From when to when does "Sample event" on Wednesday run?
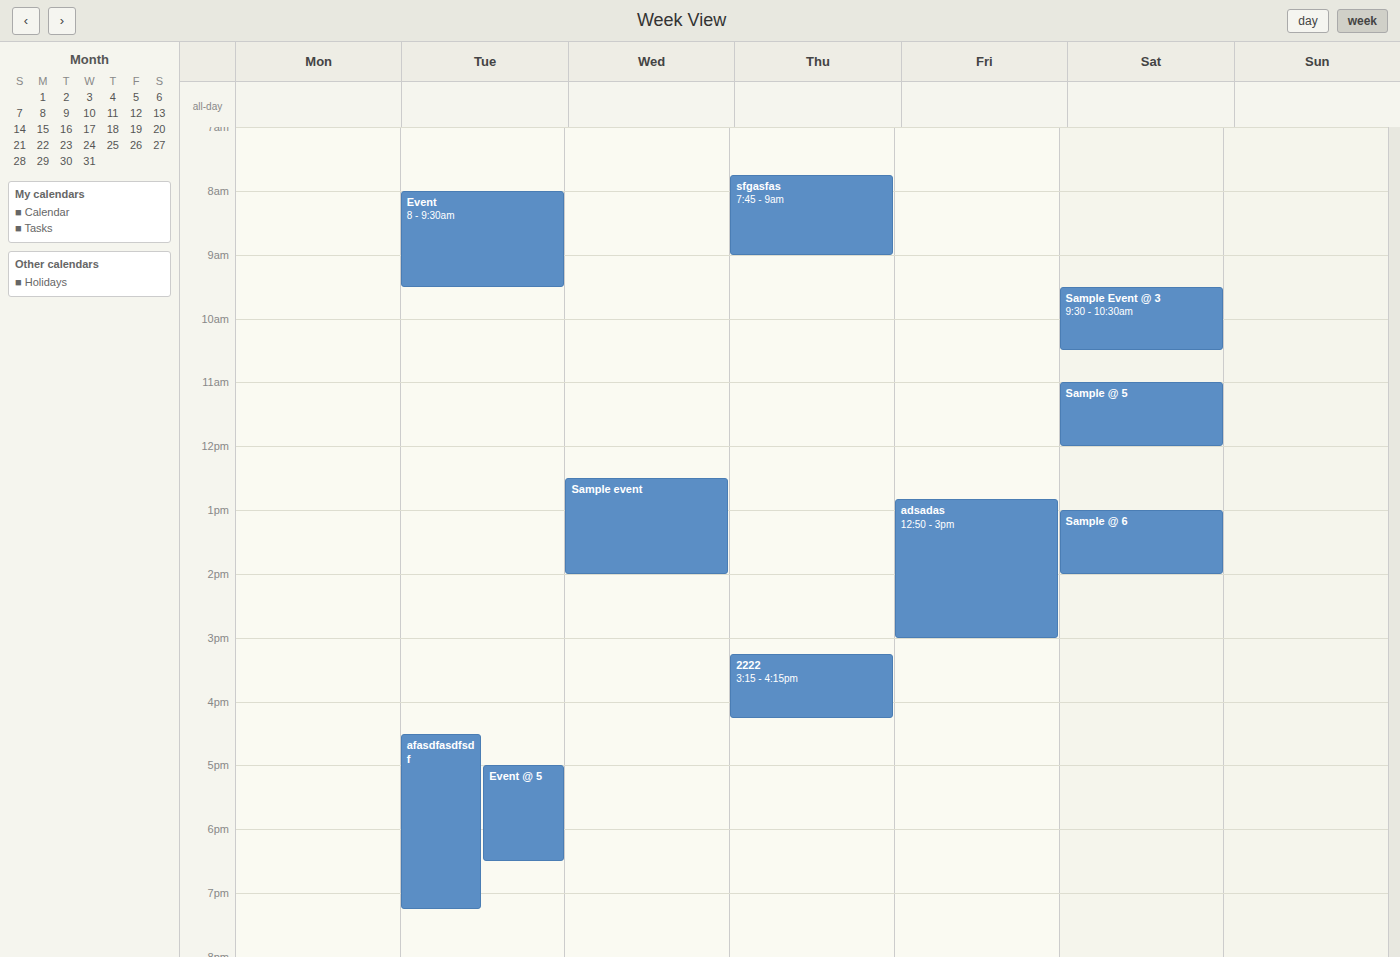
12:30 PM to 2:00 PM